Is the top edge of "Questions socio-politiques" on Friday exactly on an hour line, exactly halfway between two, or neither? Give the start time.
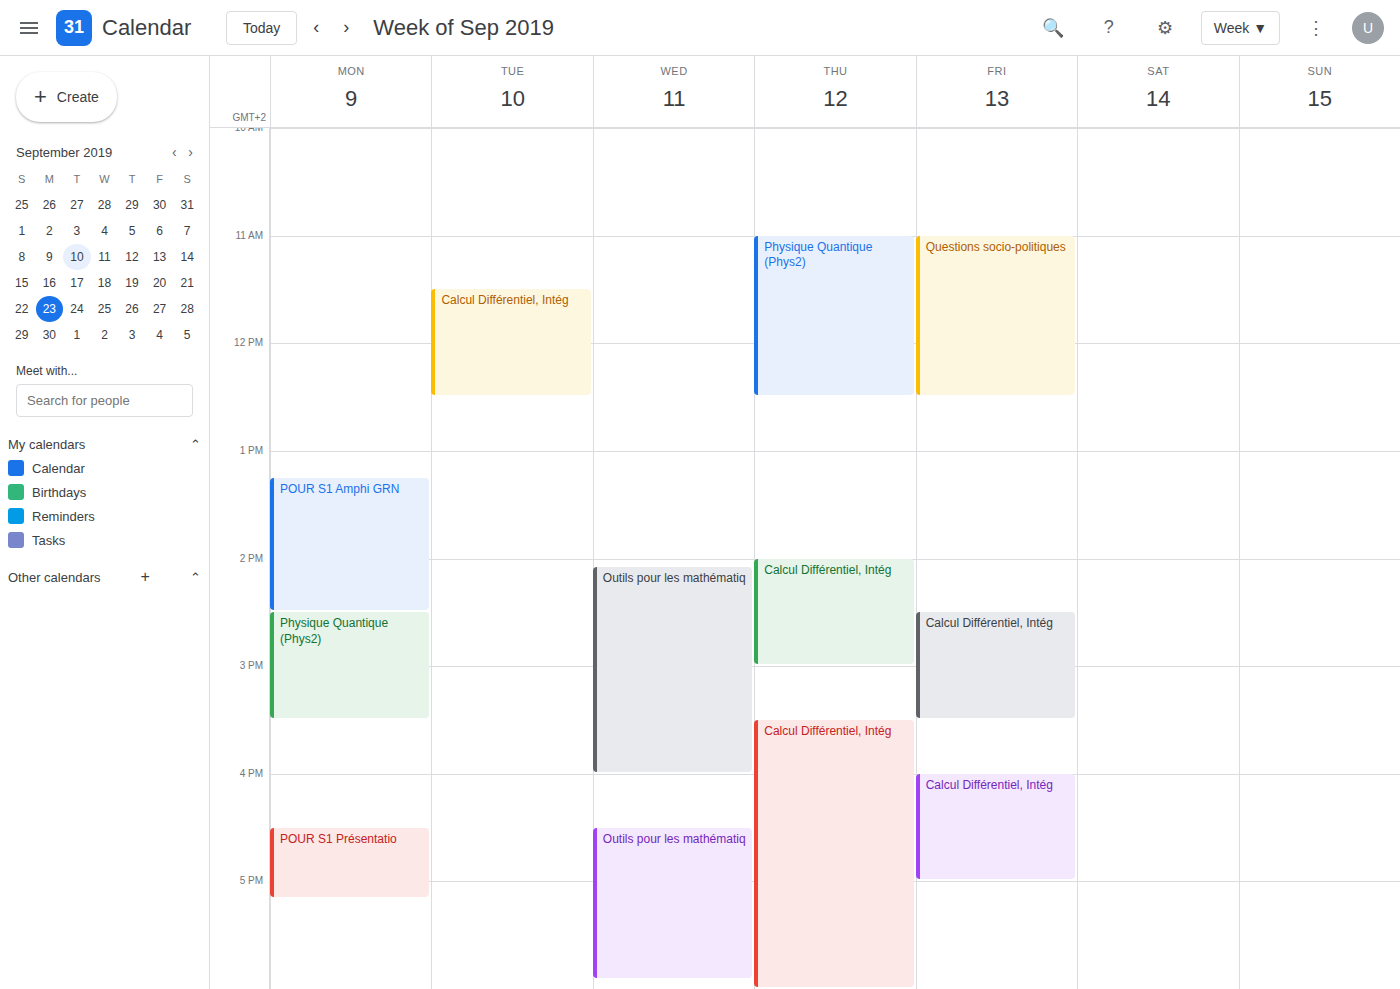
11:00 AM -- exactly on the 11 AM line.